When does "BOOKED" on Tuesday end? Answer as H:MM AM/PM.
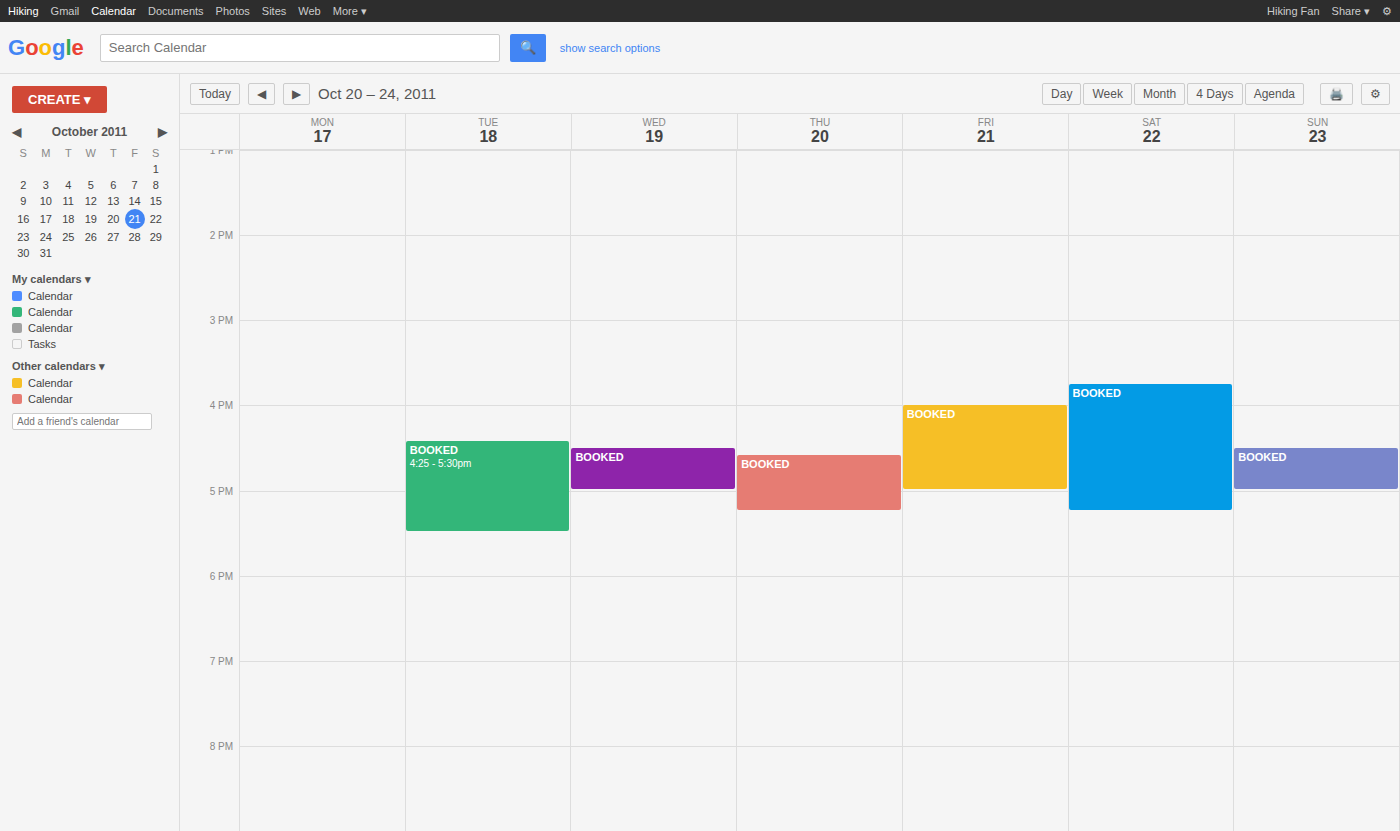
5:30 PM